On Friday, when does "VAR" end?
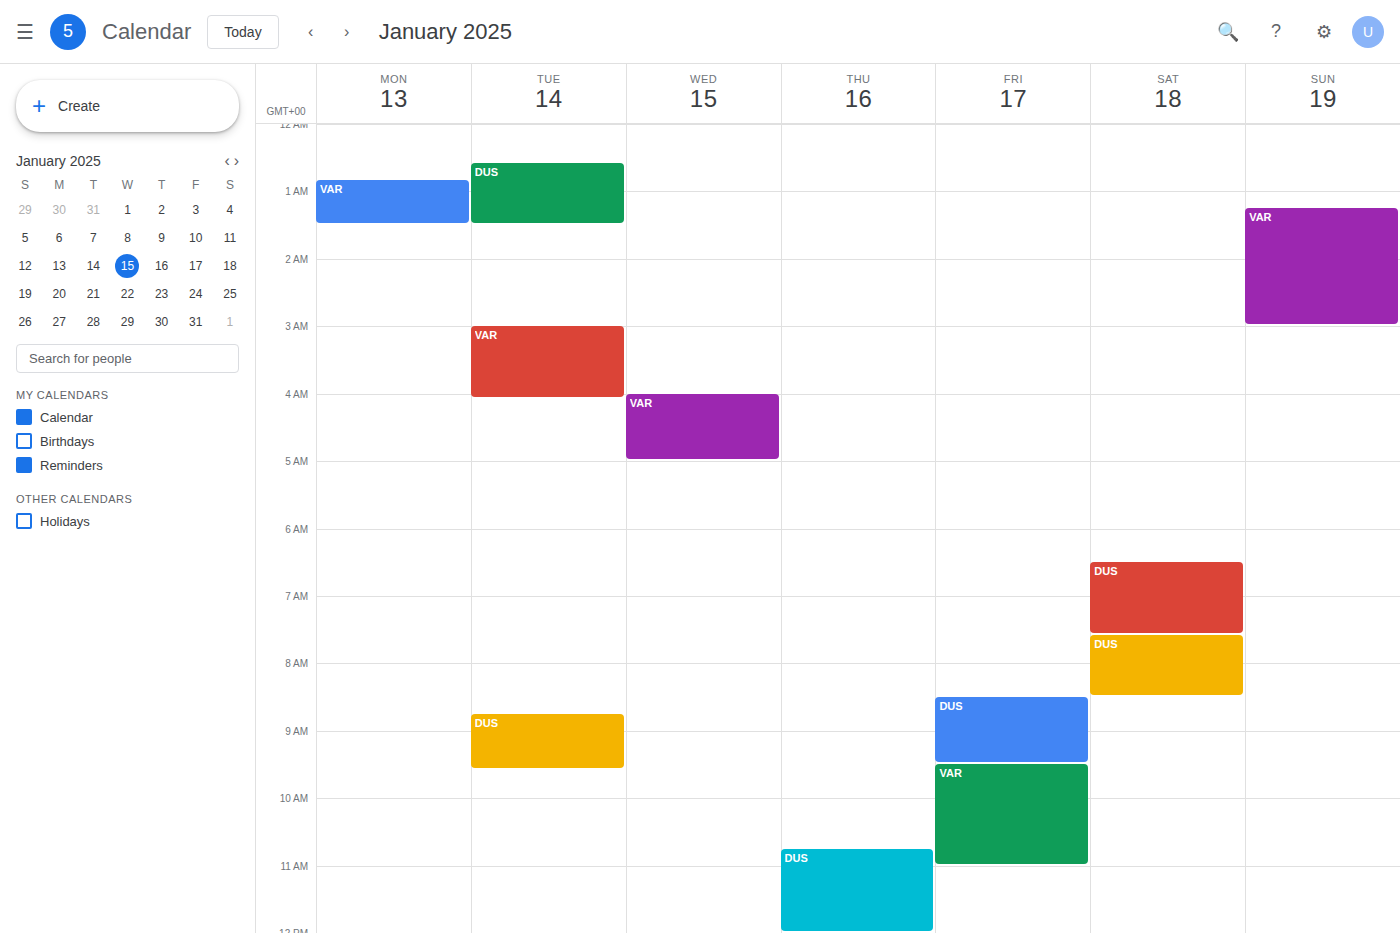
11:00 AM